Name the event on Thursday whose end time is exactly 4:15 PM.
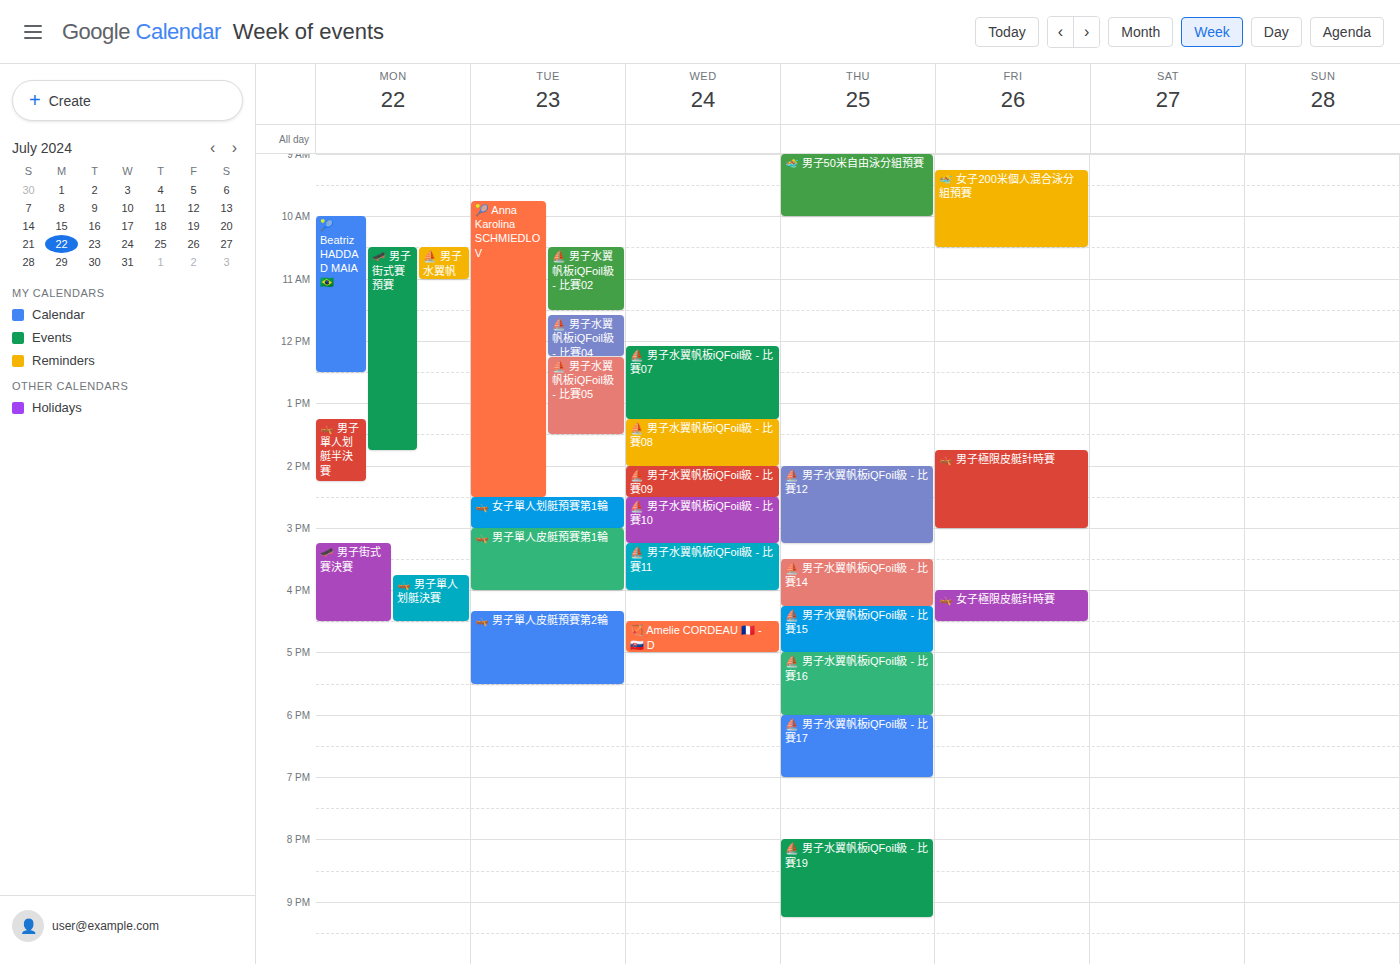
"⛵ 男子水翼帆板iQFoil級 - 比賽14"